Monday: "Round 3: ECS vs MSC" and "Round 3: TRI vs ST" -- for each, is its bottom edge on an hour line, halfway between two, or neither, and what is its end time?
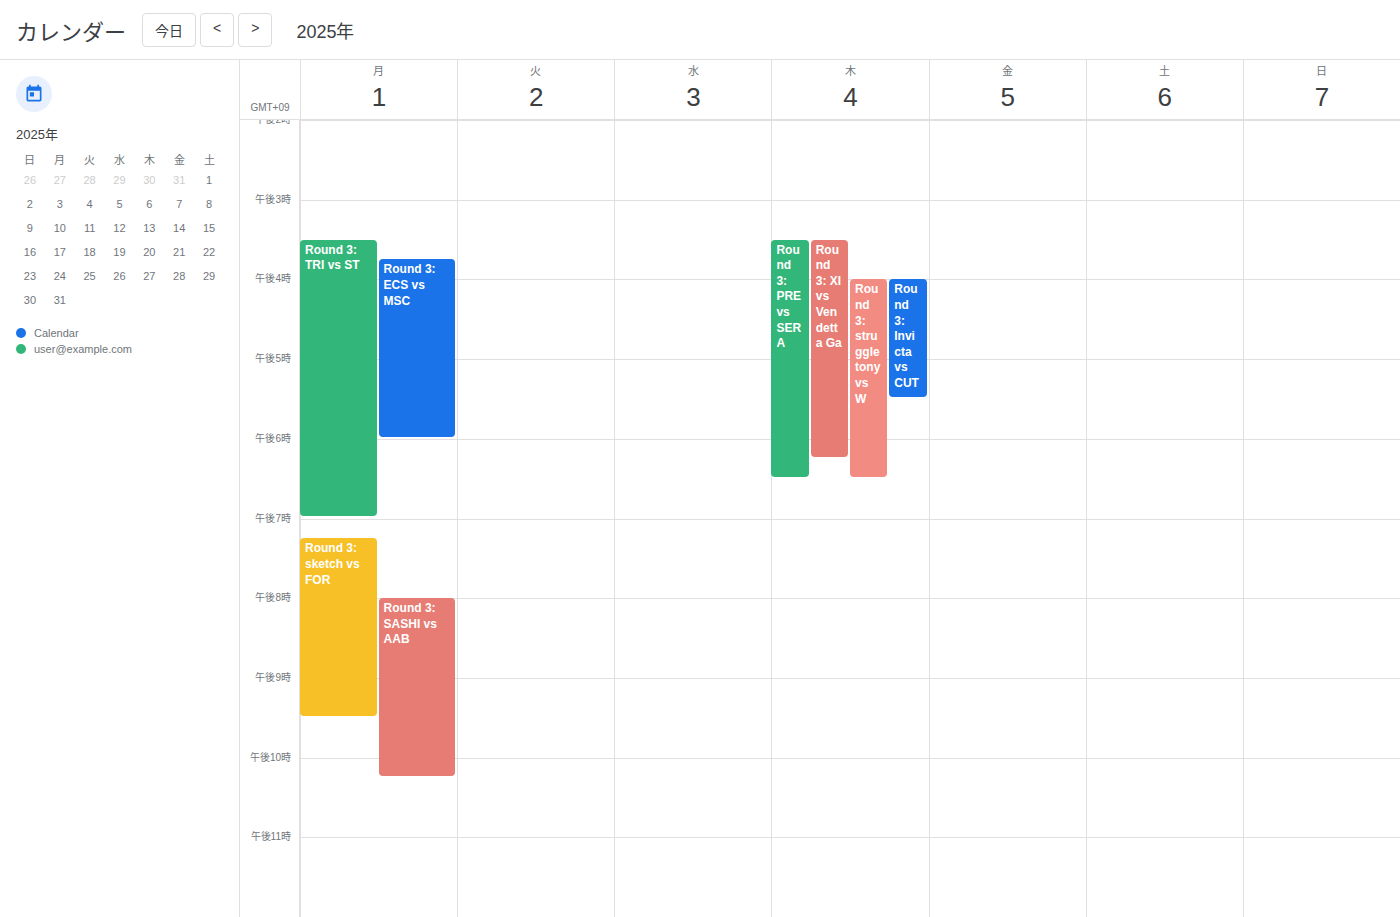
"Round 3: ECS vs MSC": 6:00 PM, exactly on the 6 PM line. "Round 3: TRI vs ST": 7:00 PM, exactly on the 7 PM line.